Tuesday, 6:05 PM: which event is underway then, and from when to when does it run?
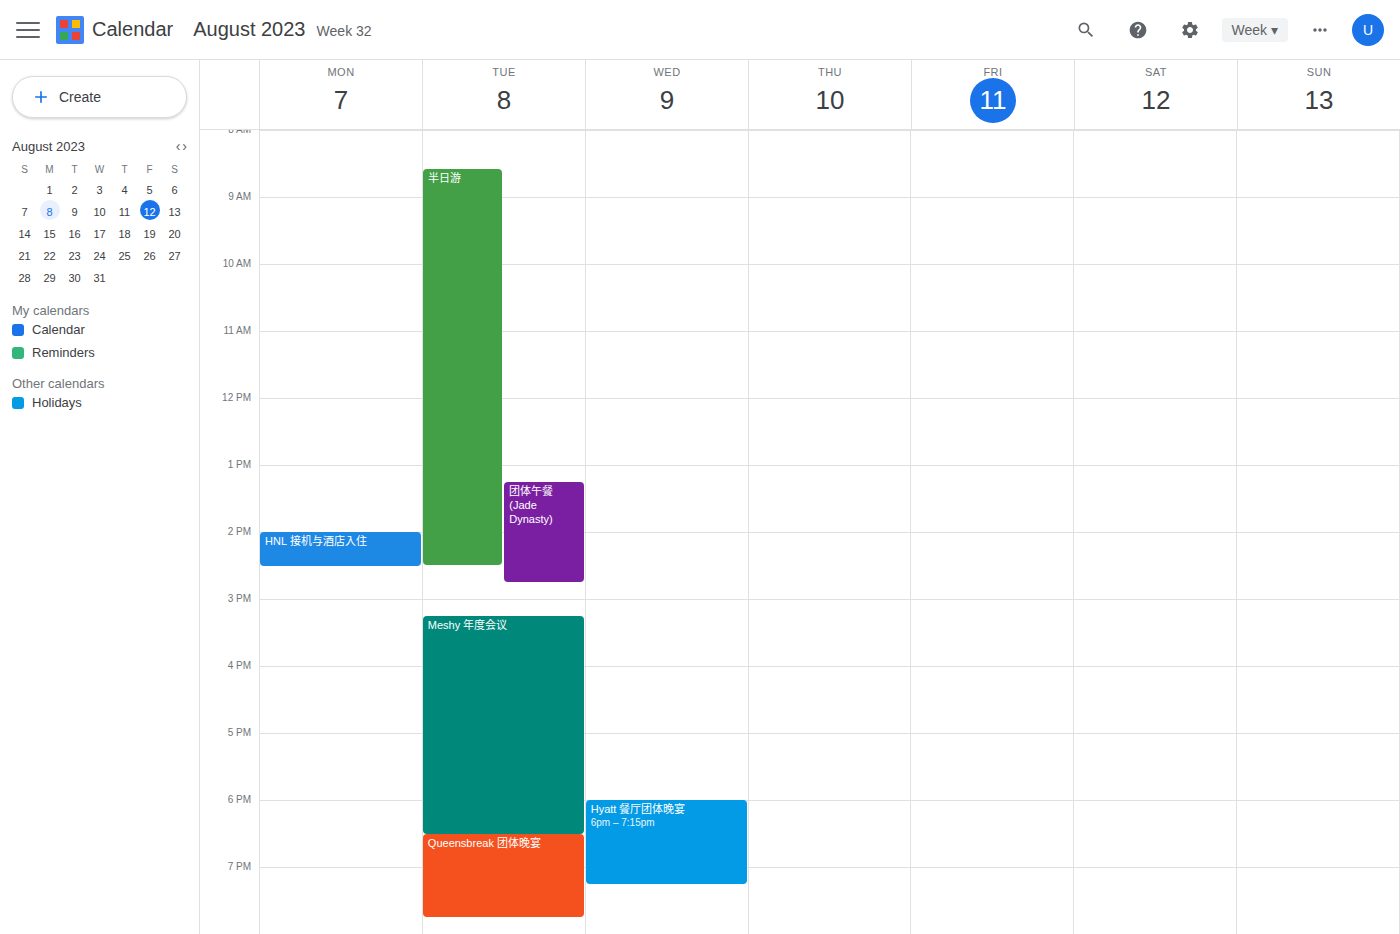
"Meshy 年度会议", 3:15 PM to 6:30 PM